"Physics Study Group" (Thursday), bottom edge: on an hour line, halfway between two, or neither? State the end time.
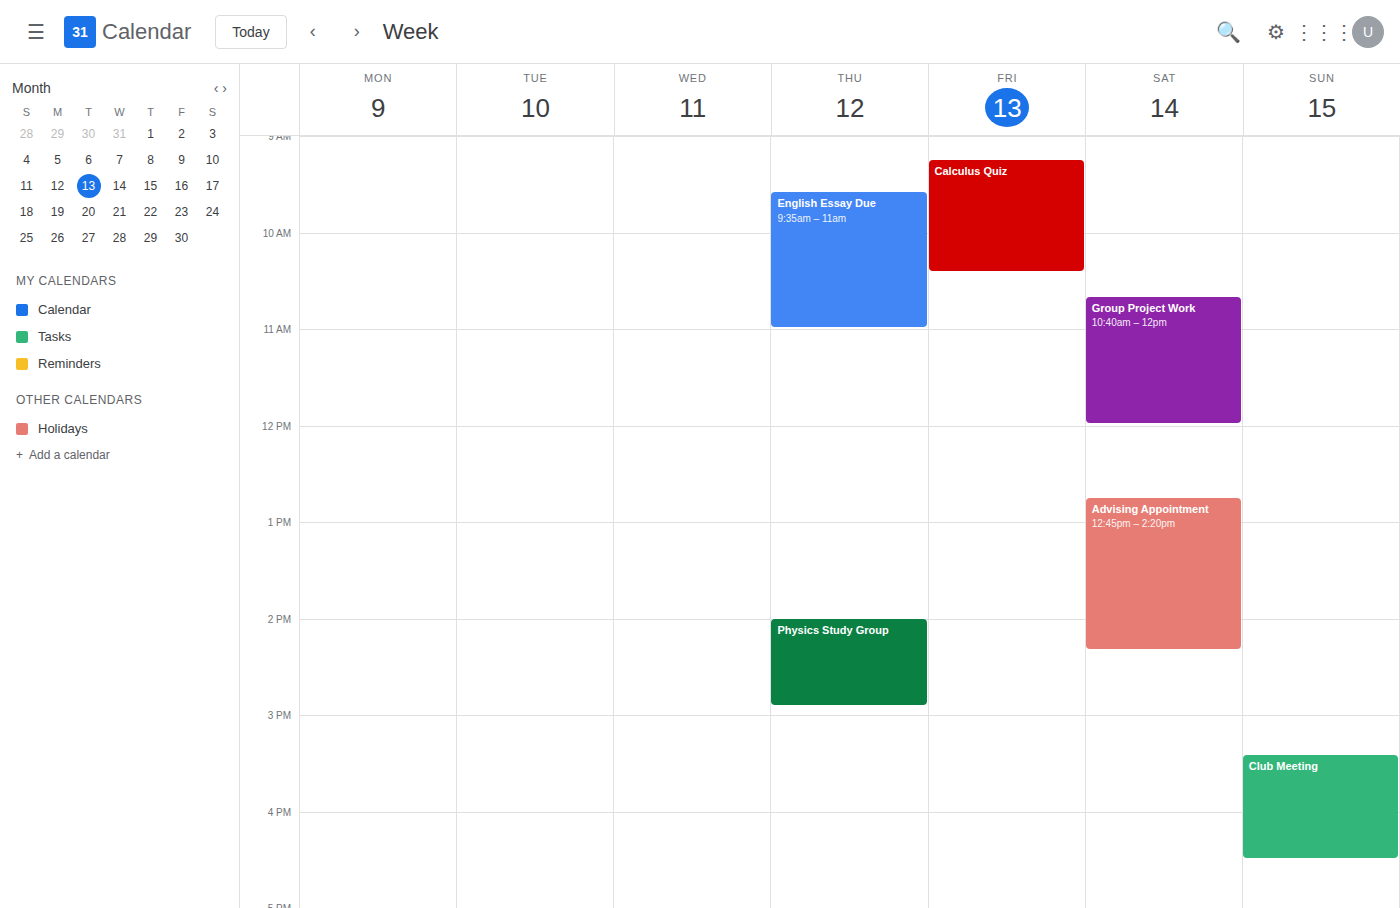
2:55 PM -- neither: 55 minutes below the 2 PM line and 5 minutes above the 3 PM line.